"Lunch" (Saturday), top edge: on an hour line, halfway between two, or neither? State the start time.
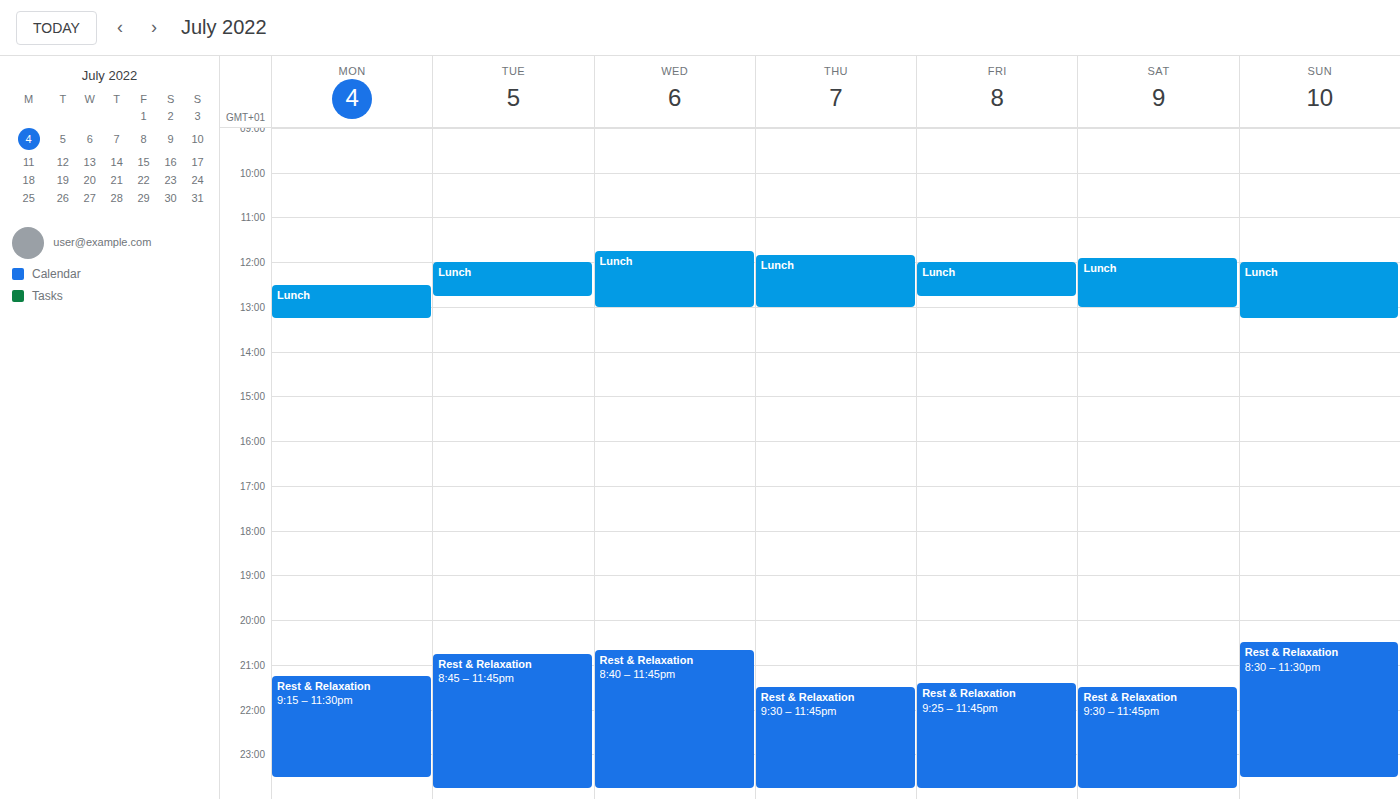
11:55 AM -- neither: 55 minutes below the 11 AM line and 5 minutes above the 12 PM line.